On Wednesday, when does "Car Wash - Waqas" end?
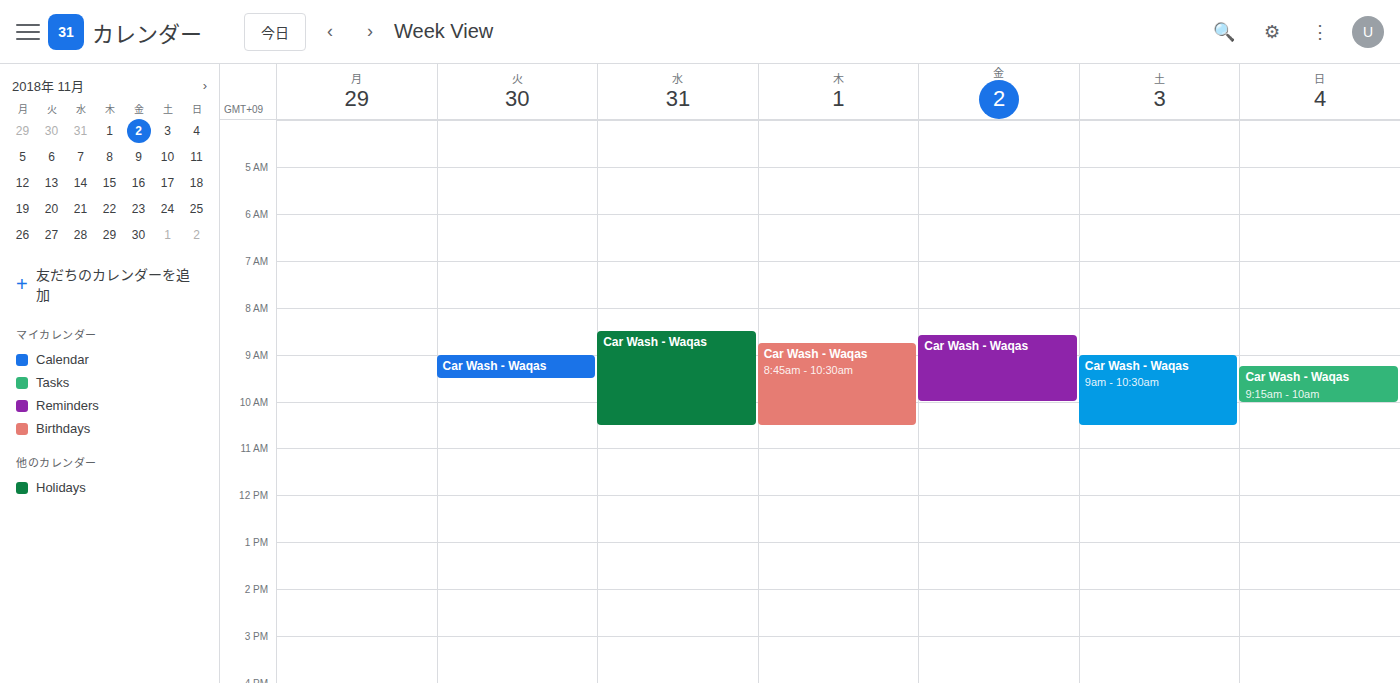
10:30 AM